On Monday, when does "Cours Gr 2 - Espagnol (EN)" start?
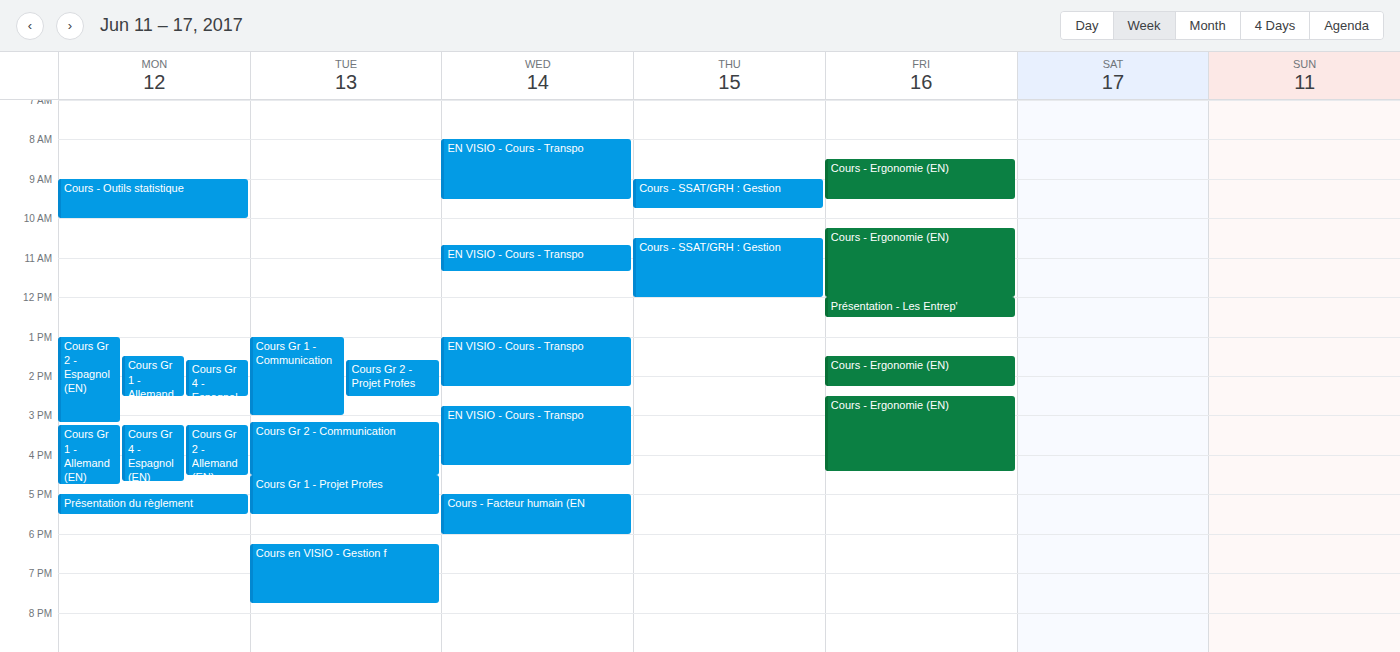
1:00 PM